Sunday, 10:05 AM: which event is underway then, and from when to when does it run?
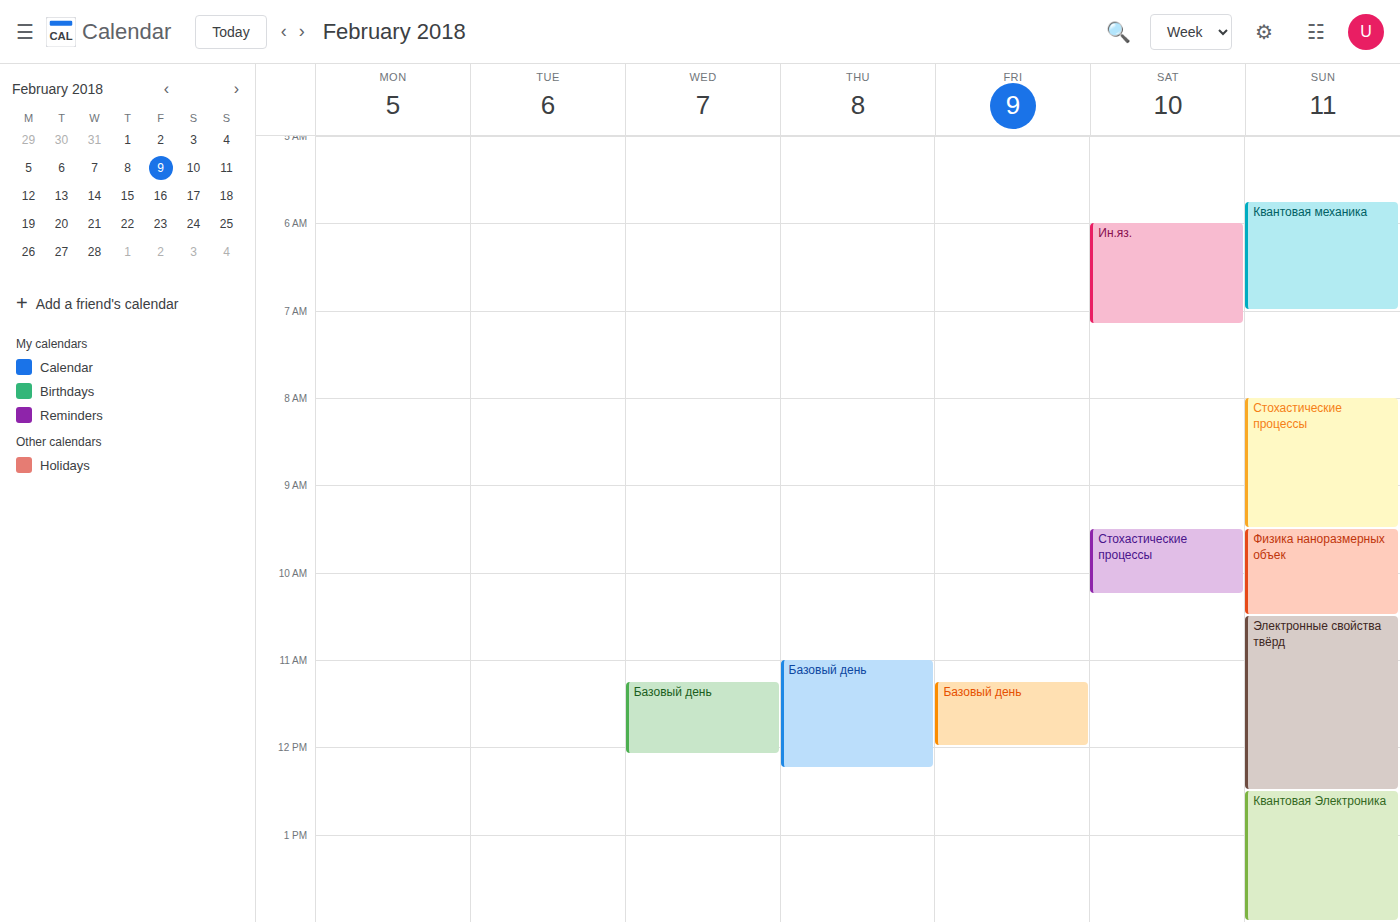
"Физика наноразмерных объек", 9:30 AM to 10:30 AM